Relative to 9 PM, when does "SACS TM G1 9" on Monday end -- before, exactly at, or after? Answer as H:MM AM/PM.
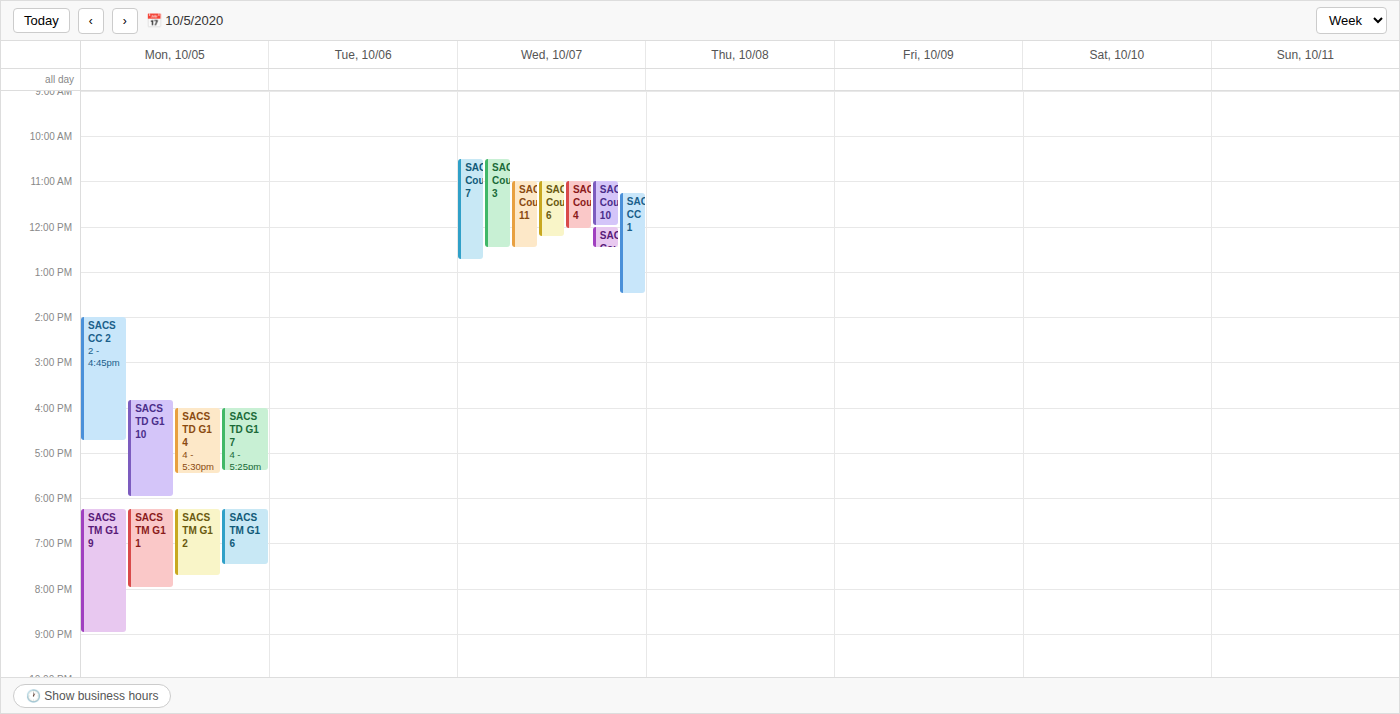
9:00 PM -- exactly at 9 PM, on the 9 PM line.